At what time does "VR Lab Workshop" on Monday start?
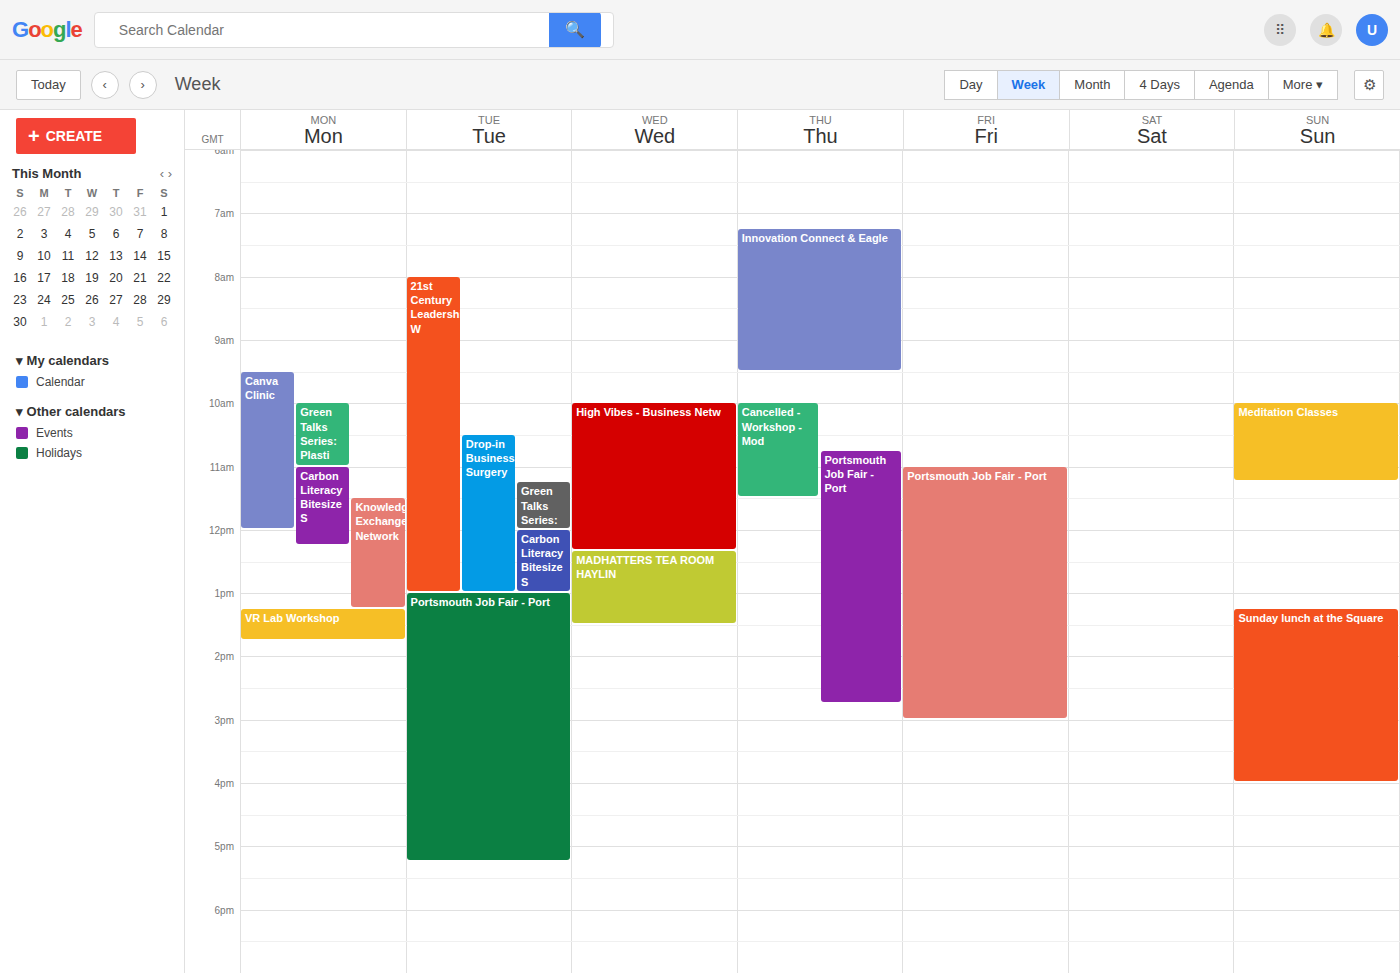
1:15 PM